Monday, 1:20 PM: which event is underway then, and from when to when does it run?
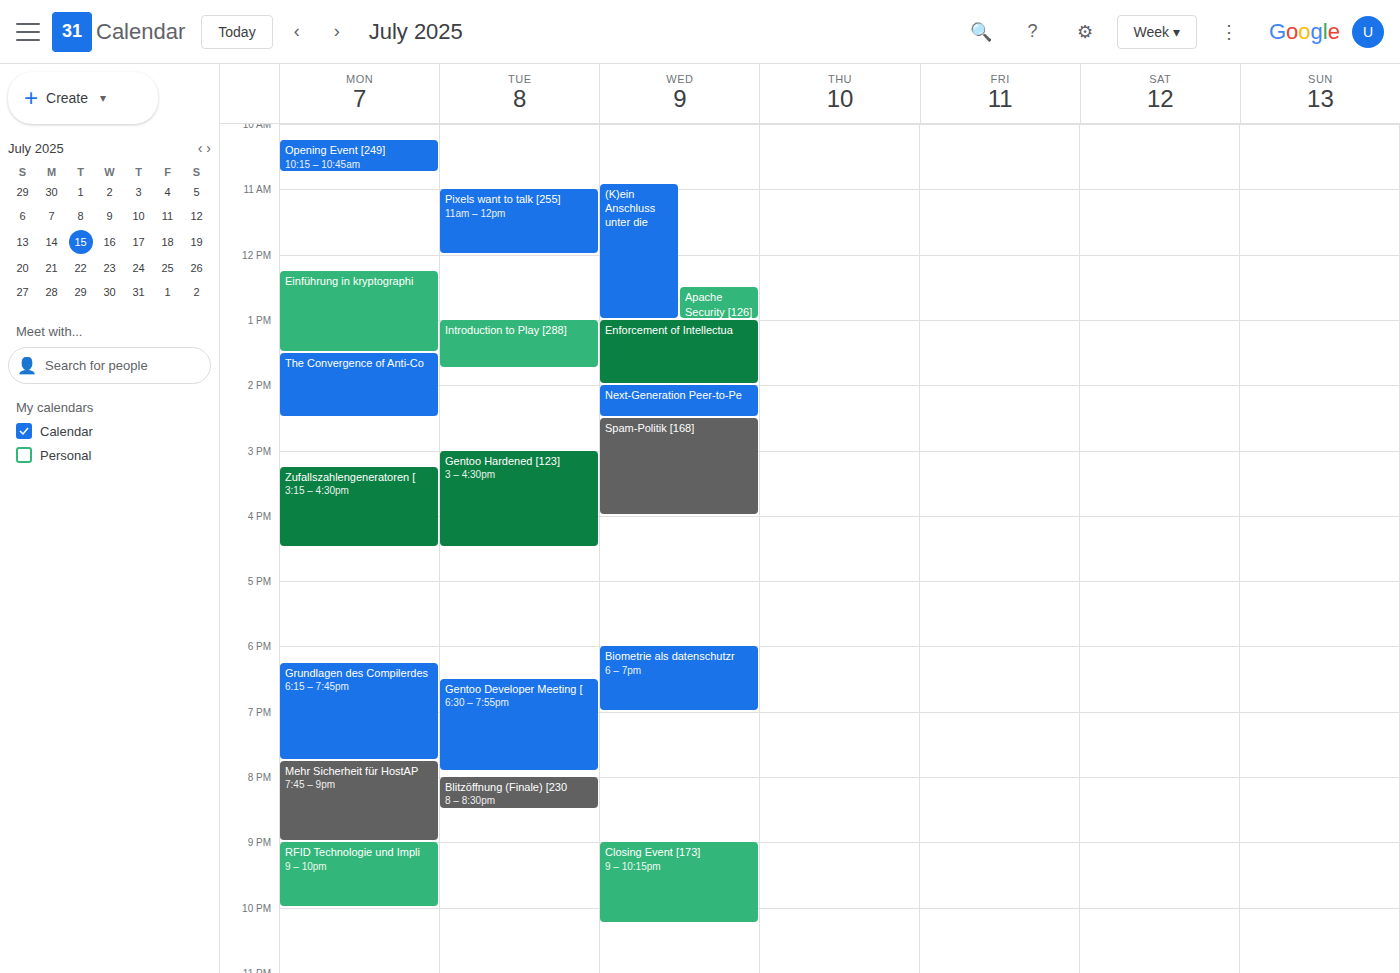
"Einführung in kryptographi", 12:15 PM to 1:30 PM